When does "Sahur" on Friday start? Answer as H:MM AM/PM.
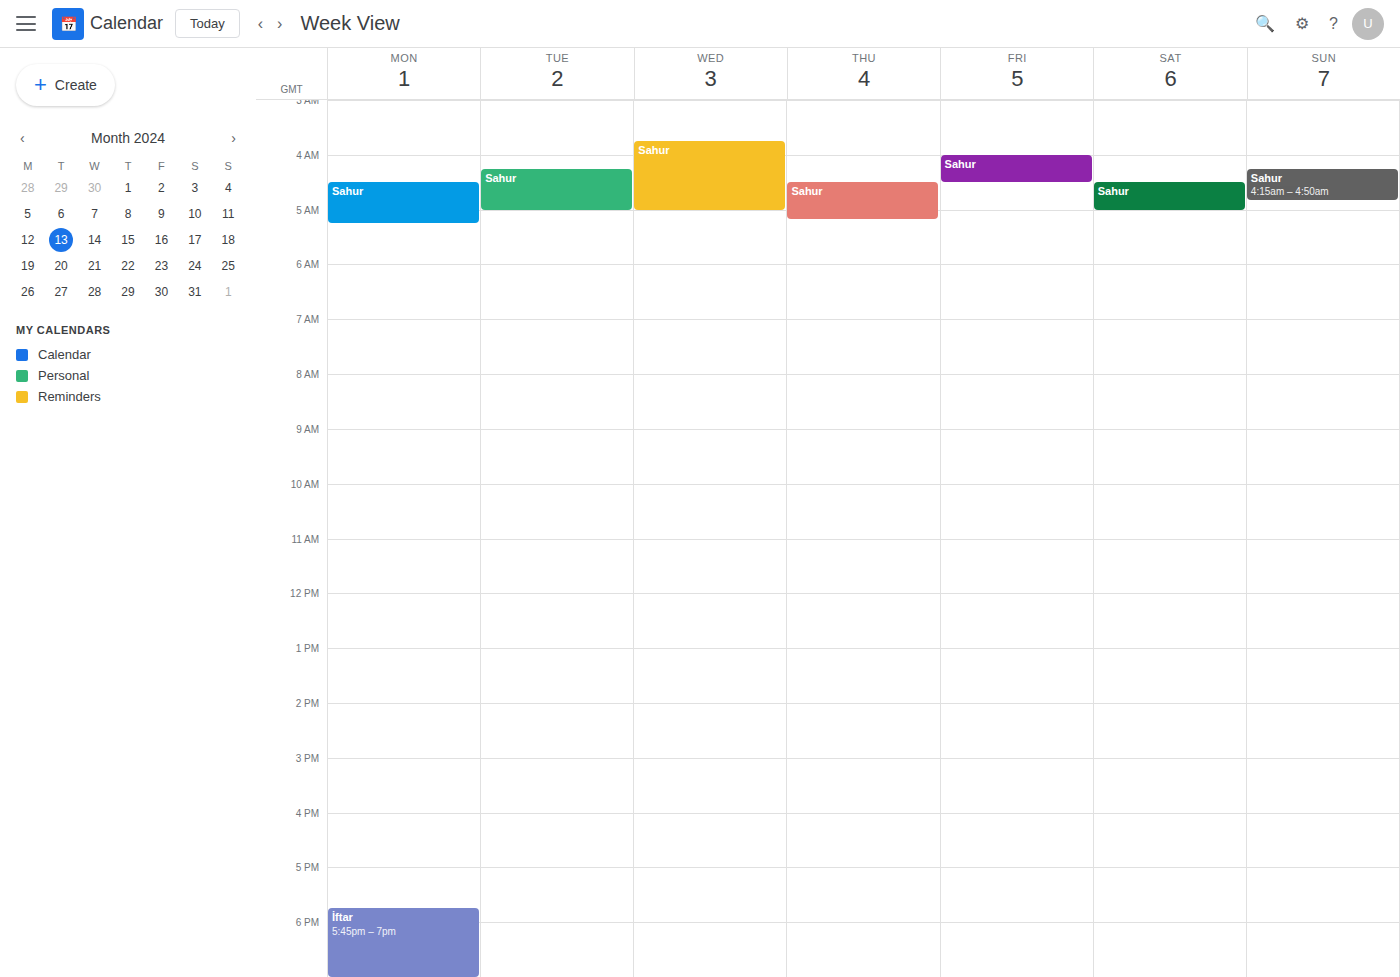
4:00 AM